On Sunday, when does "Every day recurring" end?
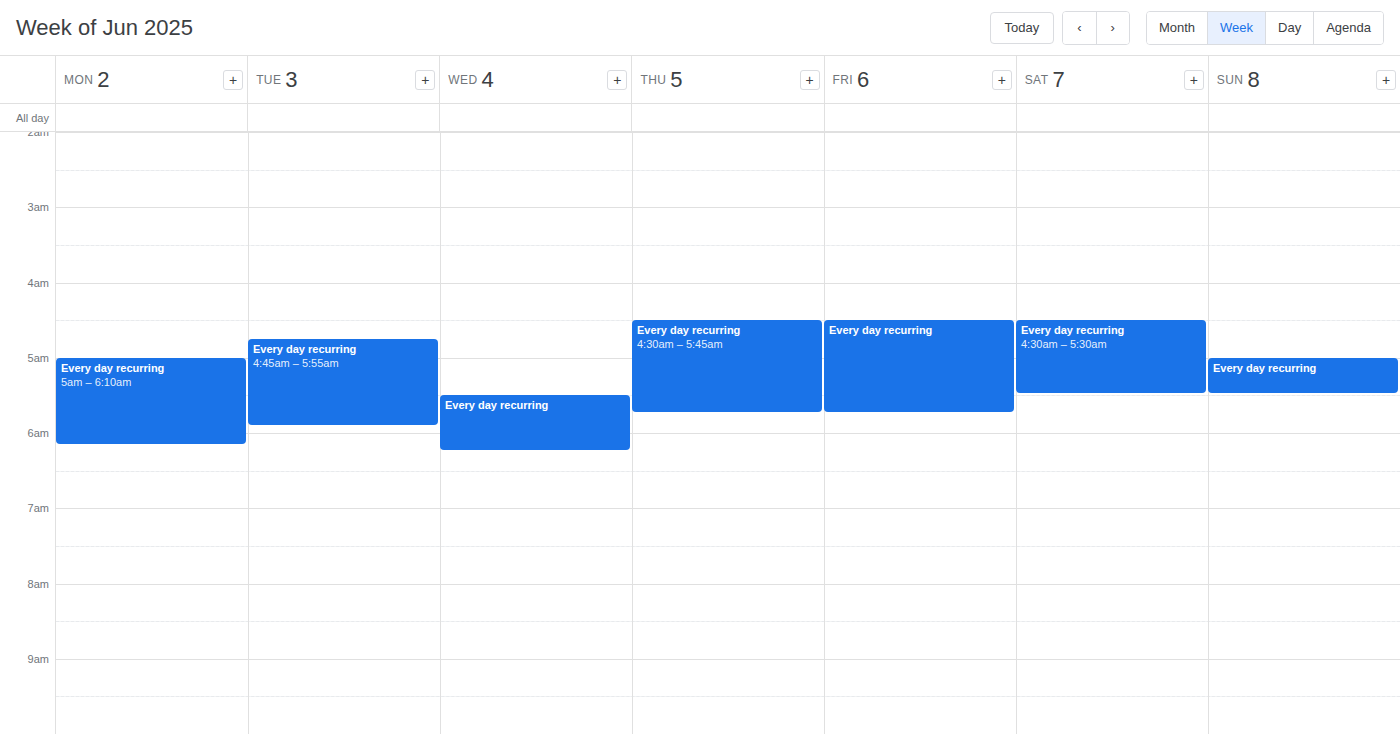
5:30 AM